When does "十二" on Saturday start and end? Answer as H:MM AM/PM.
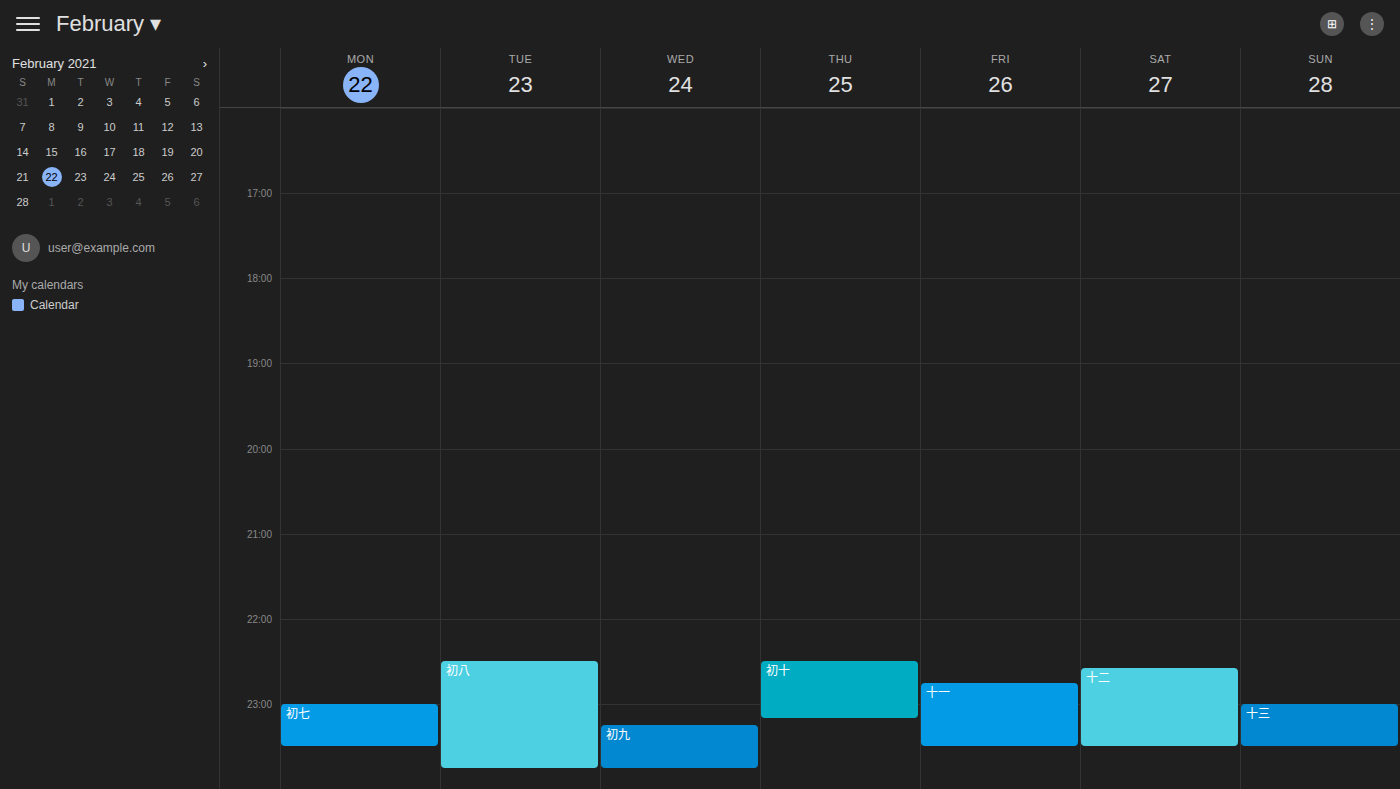
10:35 PM to 11:30 PM